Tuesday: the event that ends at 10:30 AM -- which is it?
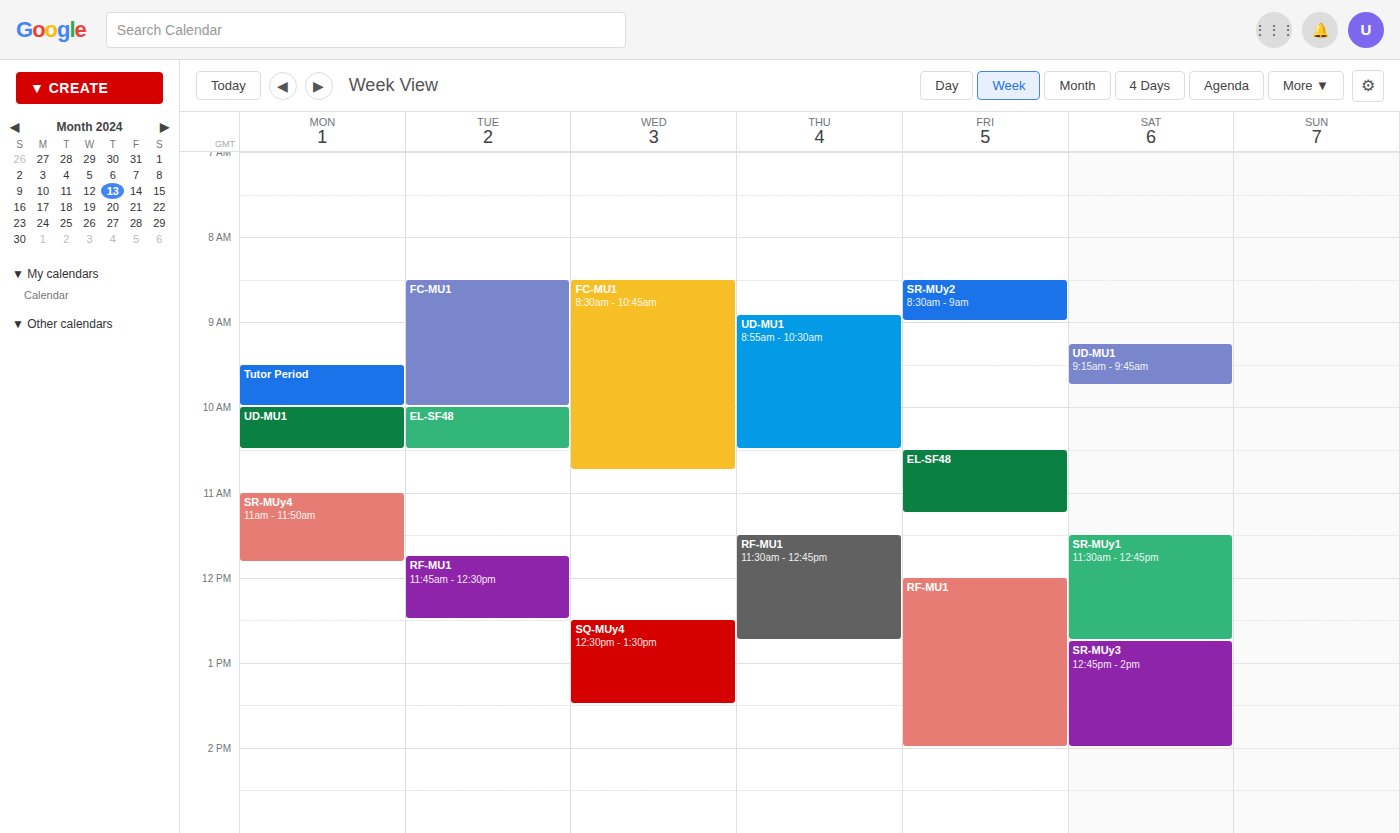
"EL-SF48"